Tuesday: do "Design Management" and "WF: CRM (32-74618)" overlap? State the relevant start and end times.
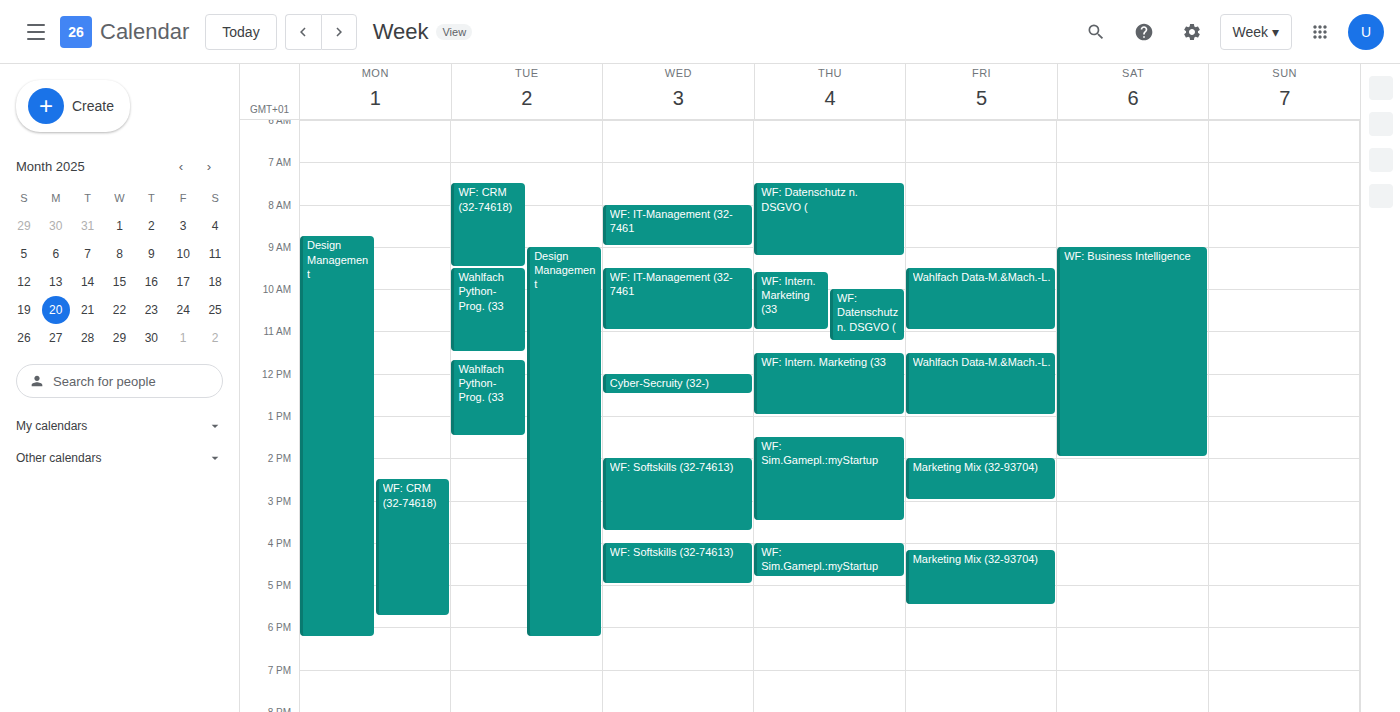
"Design Management" starts at 9:00 AM, before "WF: CRM (32-74618)" ends at 9:30 AM -- they overlap.